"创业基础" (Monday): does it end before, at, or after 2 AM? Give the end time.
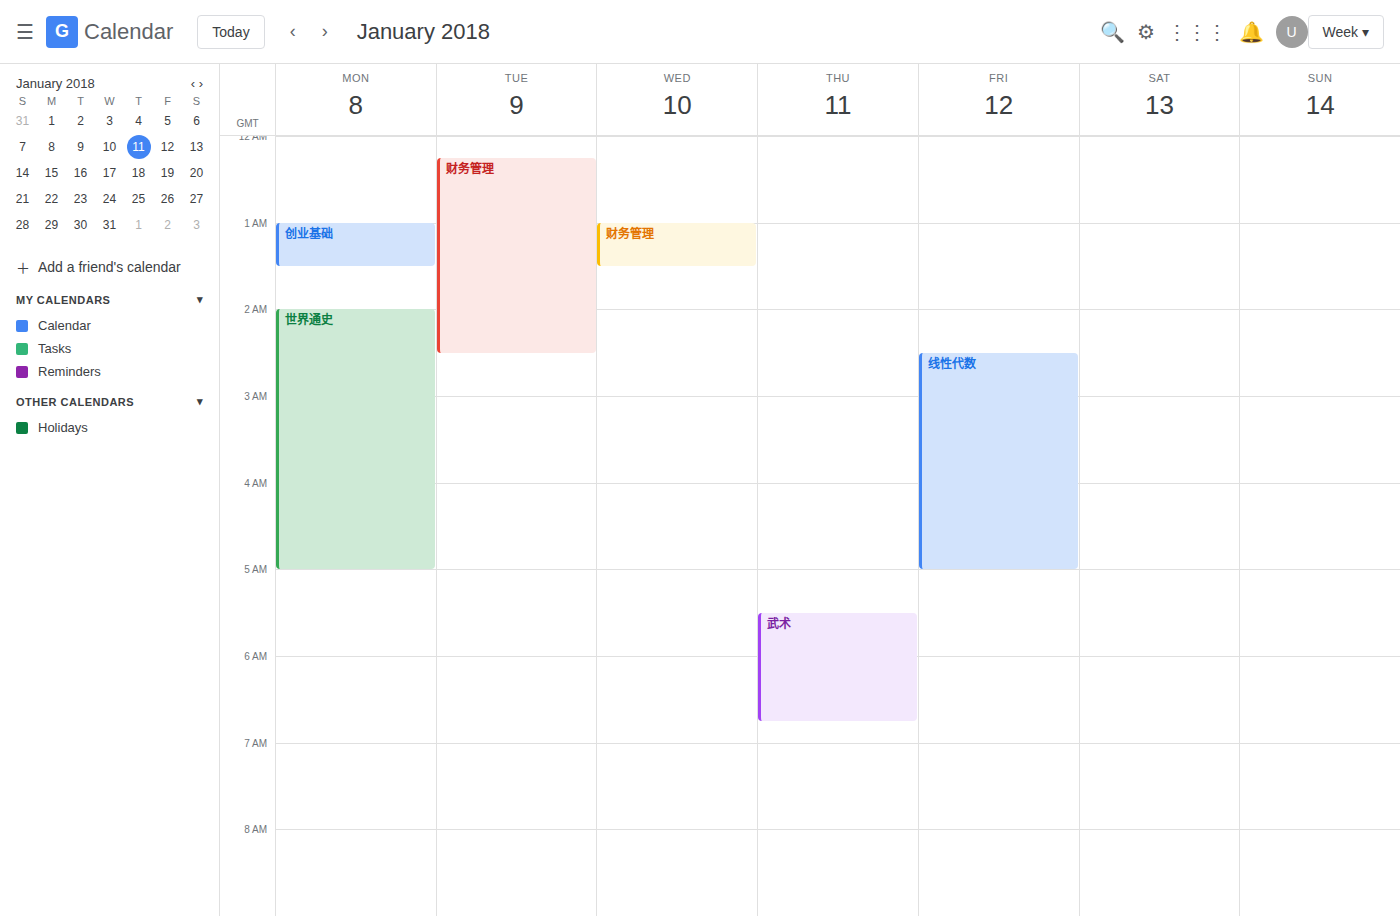
1:30 AM -- before 2 AM, 30 minutes above the 2 AM line.